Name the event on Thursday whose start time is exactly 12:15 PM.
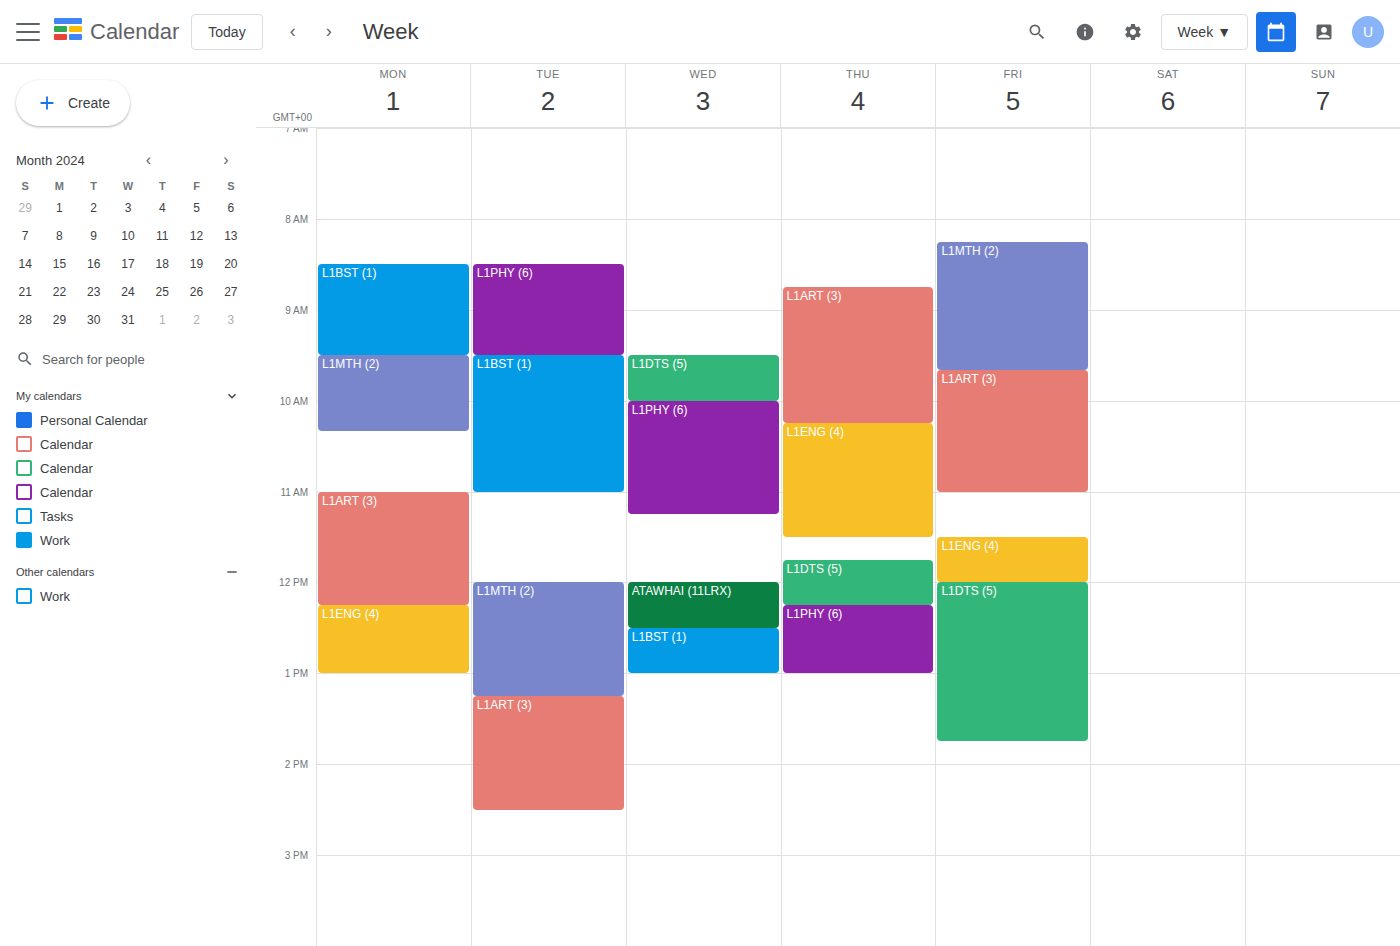
"L1PHY (6)"